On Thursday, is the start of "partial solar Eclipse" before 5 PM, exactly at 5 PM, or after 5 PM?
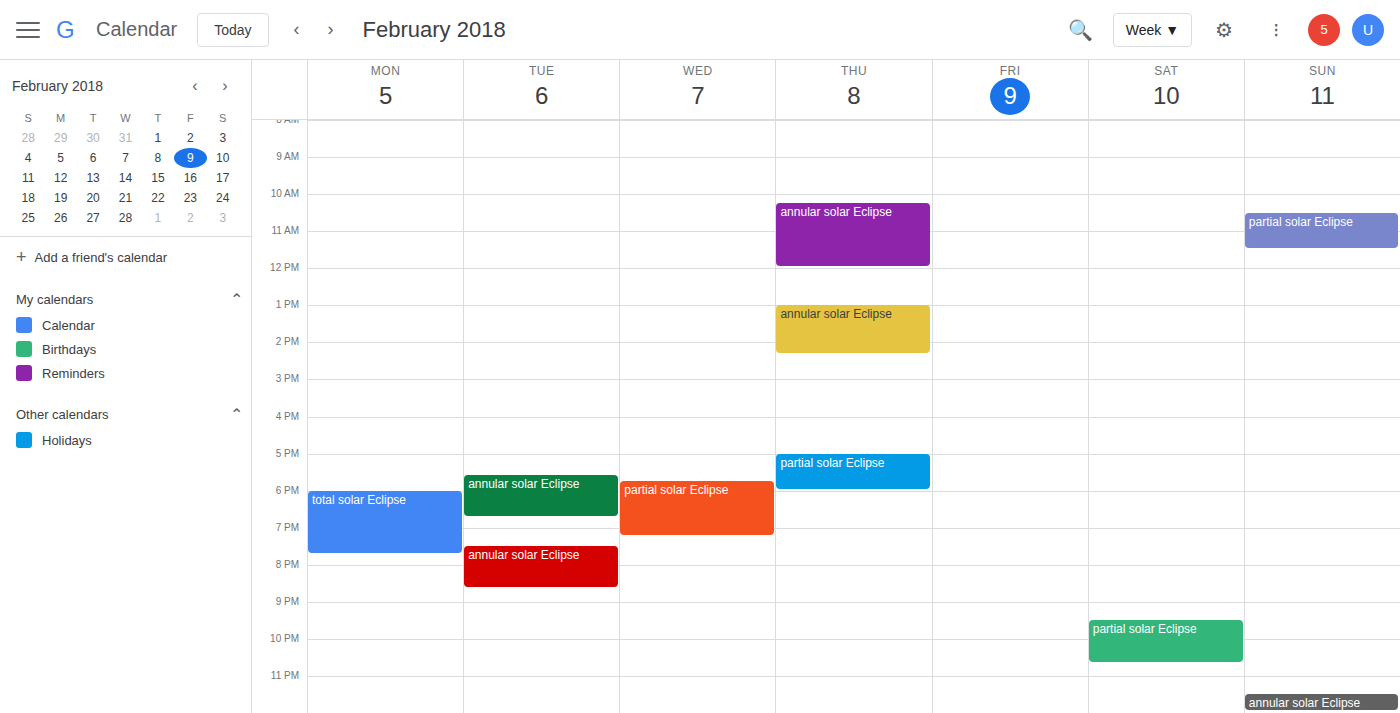
5:00 PM -- exactly at 5 PM, on the 5 PM line.